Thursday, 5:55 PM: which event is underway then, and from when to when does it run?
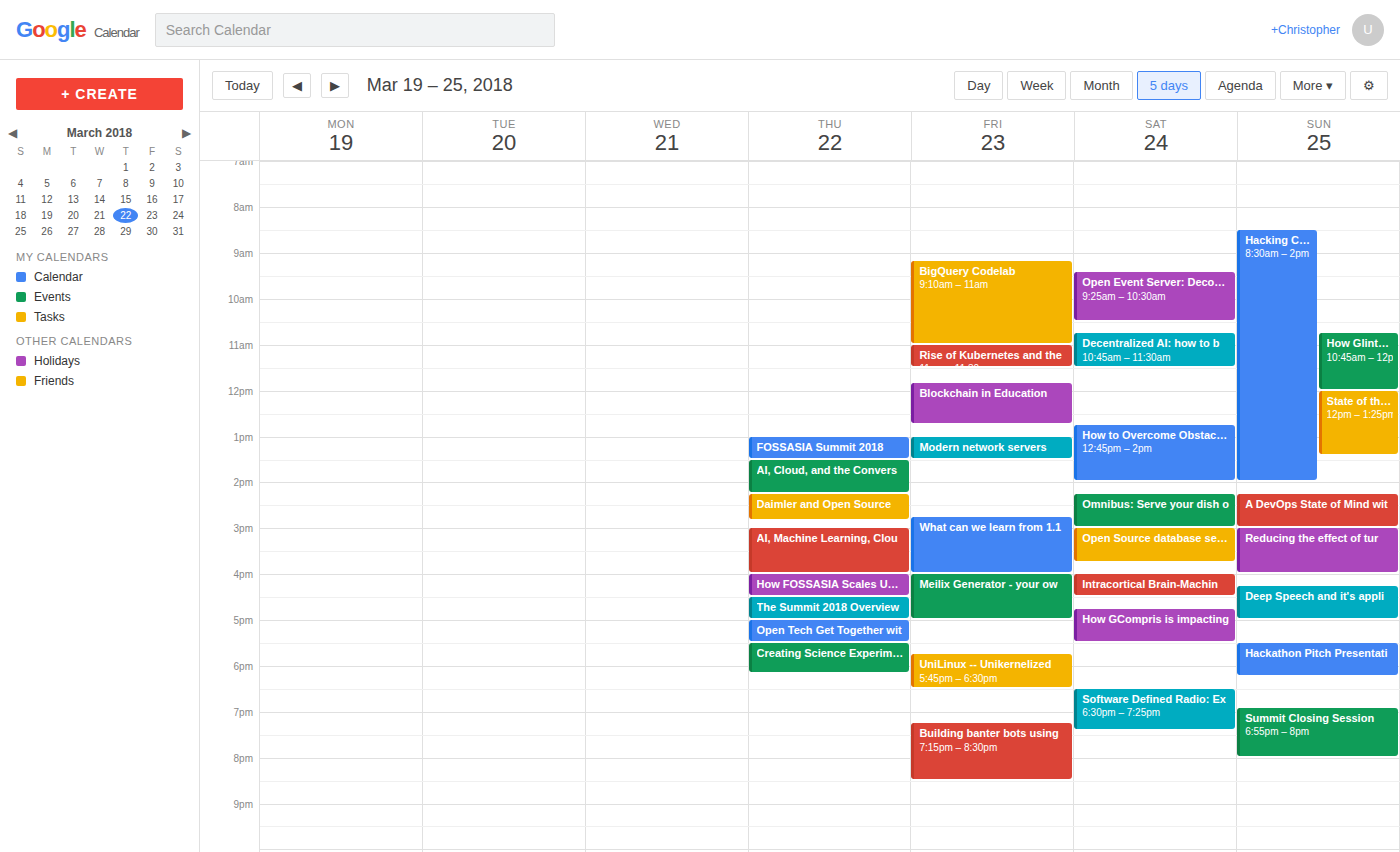
"Creating Science Experimen", 5:30 PM to 6:10 PM